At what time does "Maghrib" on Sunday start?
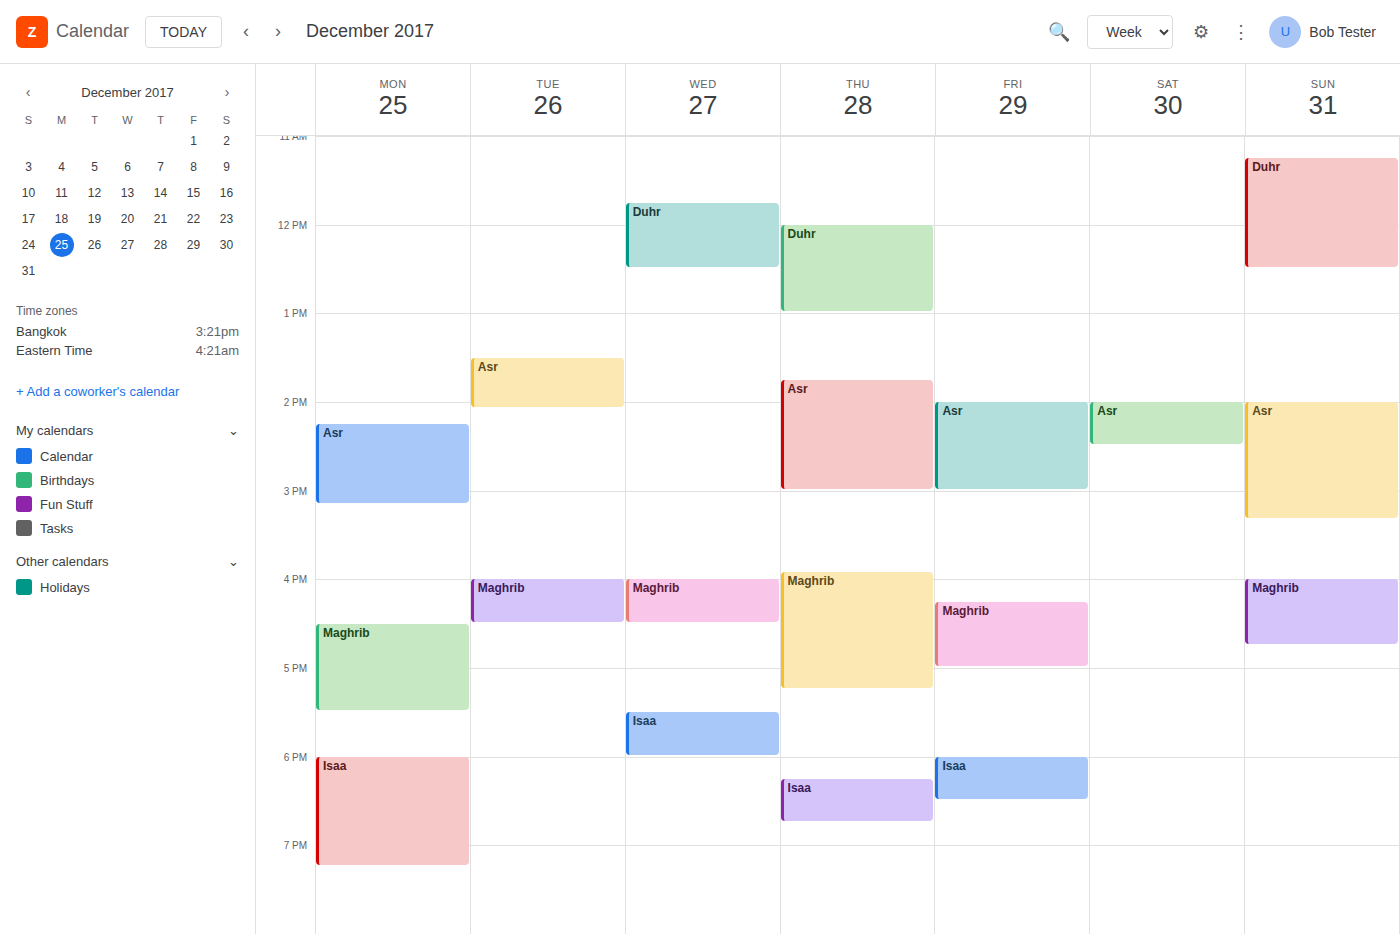
4:00 PM